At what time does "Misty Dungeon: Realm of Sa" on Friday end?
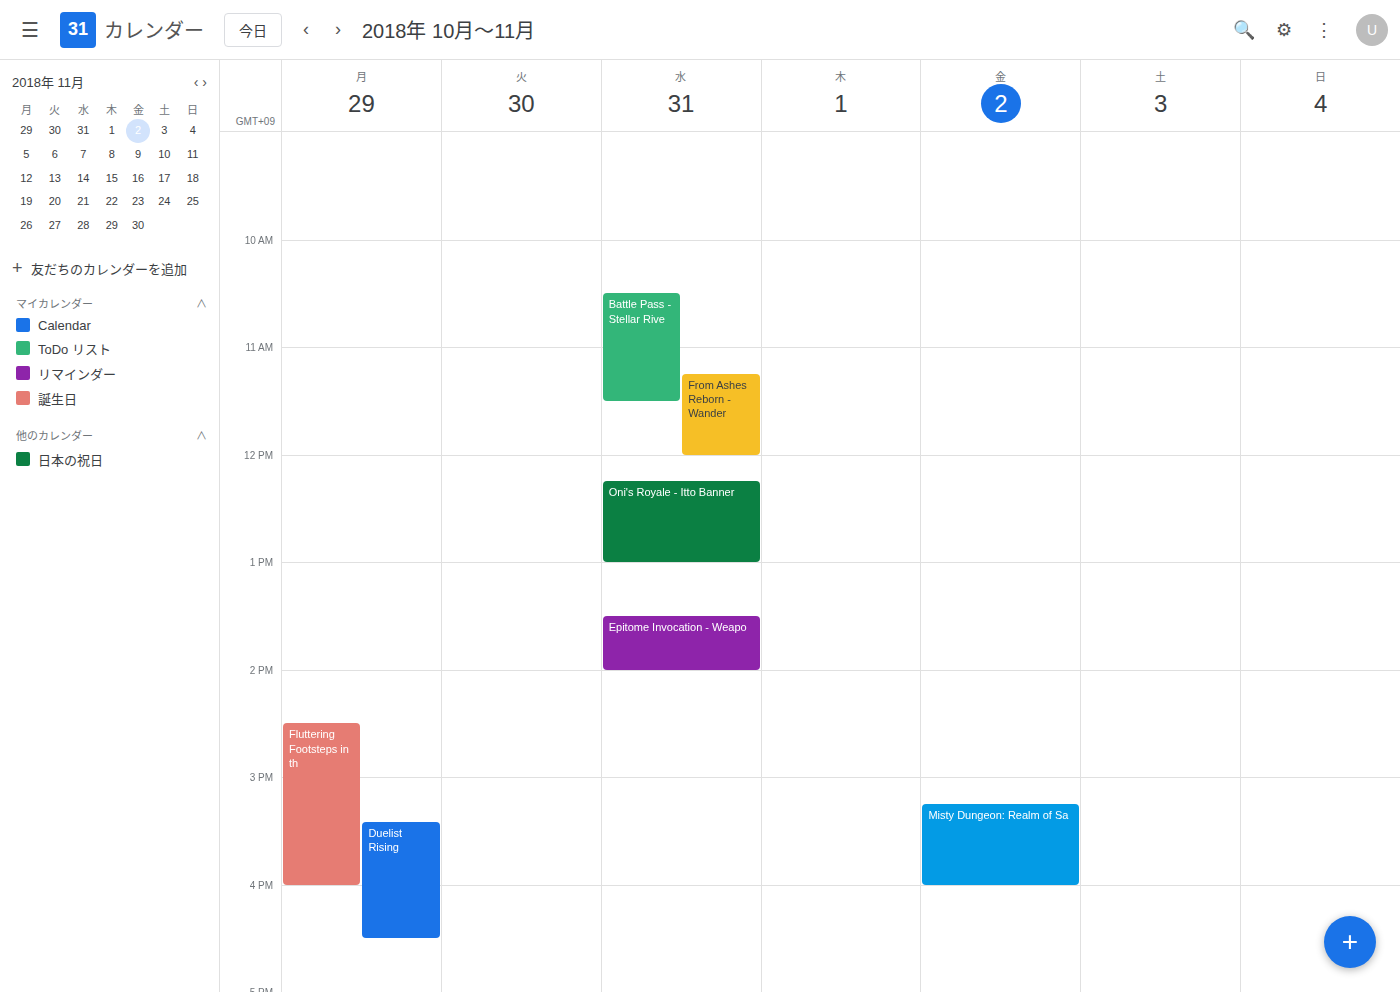
16:00